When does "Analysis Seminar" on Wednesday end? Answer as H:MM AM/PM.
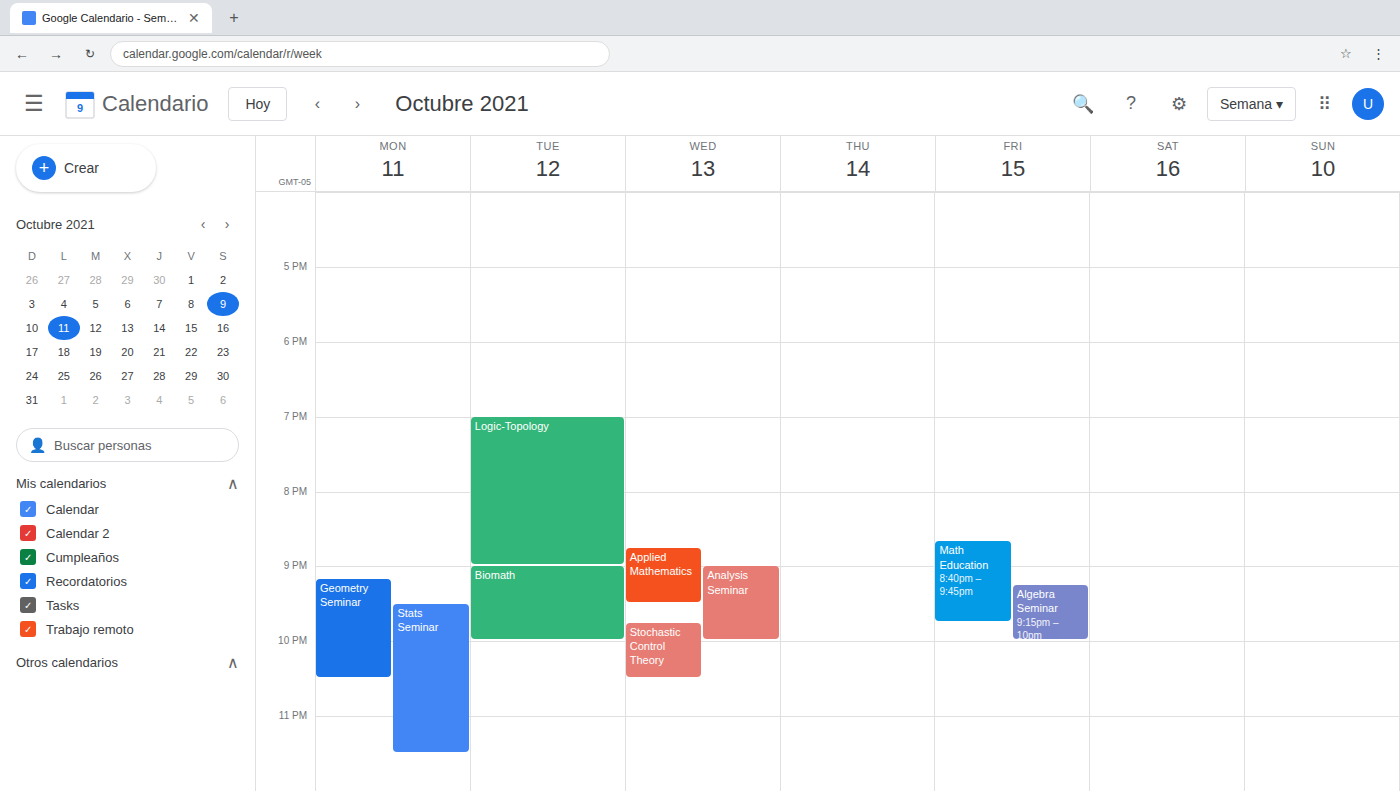
10:00 PM